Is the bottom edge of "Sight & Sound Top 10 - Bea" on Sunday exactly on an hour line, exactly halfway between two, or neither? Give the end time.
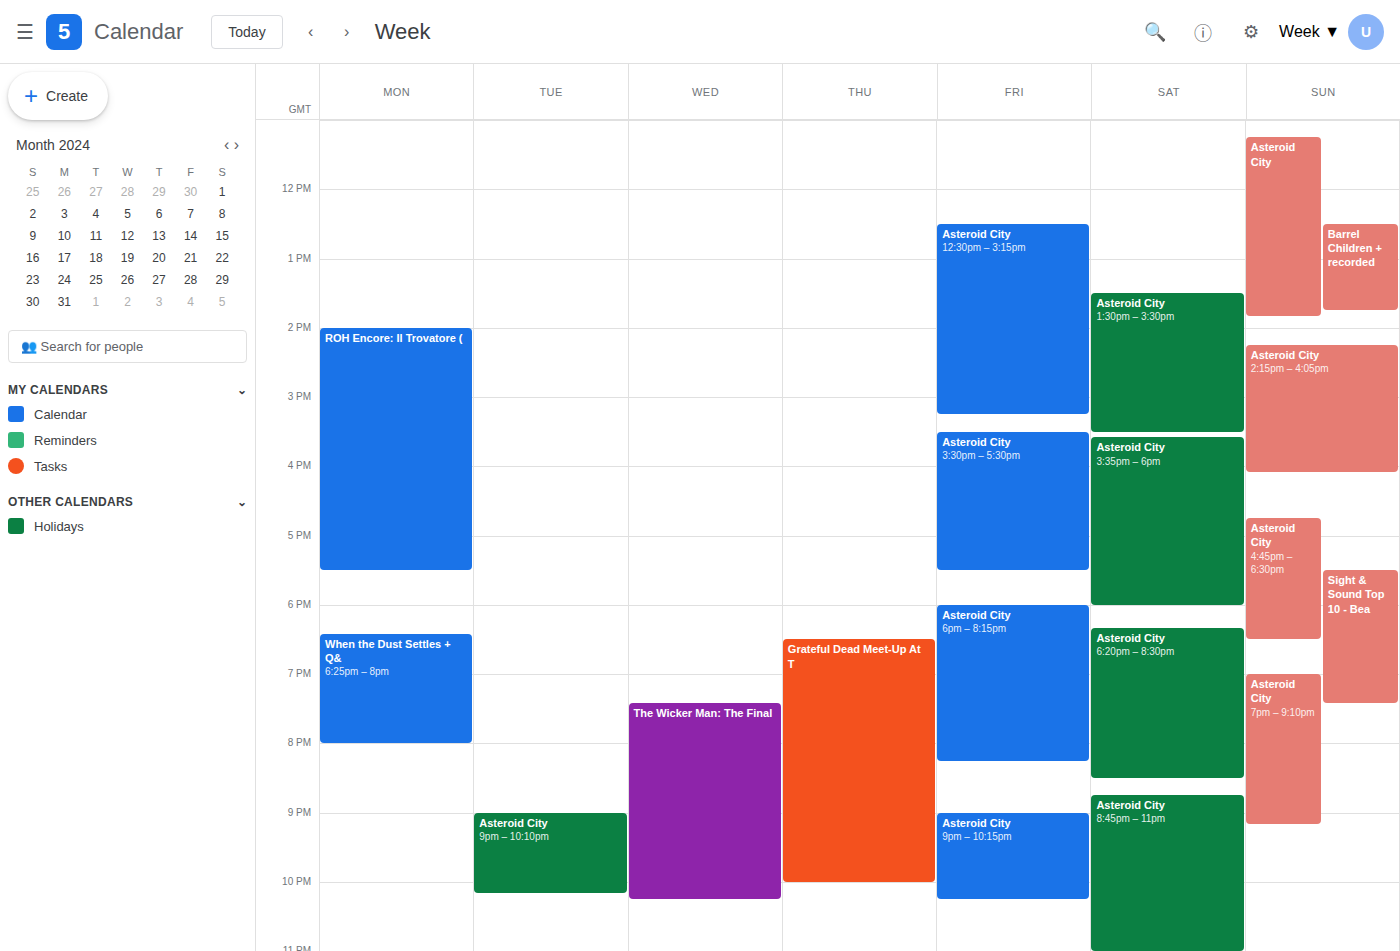
7:25 PM -- neither: 25 minutes below the 7 PM line and 35 minutes above the 8 PM line.